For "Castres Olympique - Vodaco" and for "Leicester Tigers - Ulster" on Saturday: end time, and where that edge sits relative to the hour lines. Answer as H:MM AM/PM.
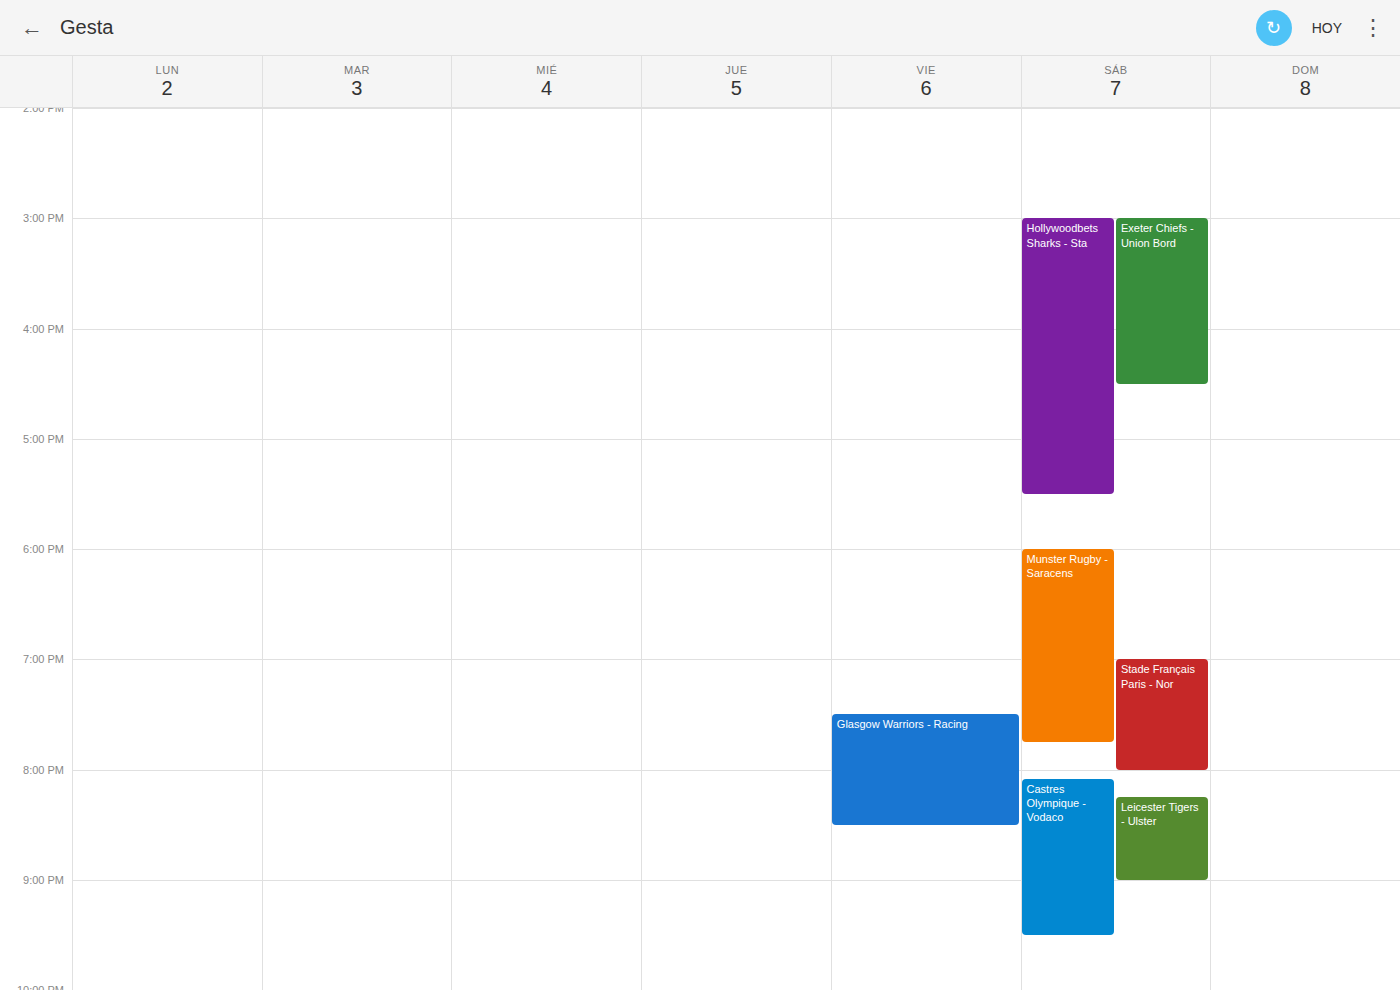
"Castres Olympique - Vodaco": 9:30 PM, halfway between the 9 PM and 10 PM lines. "Leicester Tigers - Ulster": 9:00 PM, exactly on the 9 PM line.